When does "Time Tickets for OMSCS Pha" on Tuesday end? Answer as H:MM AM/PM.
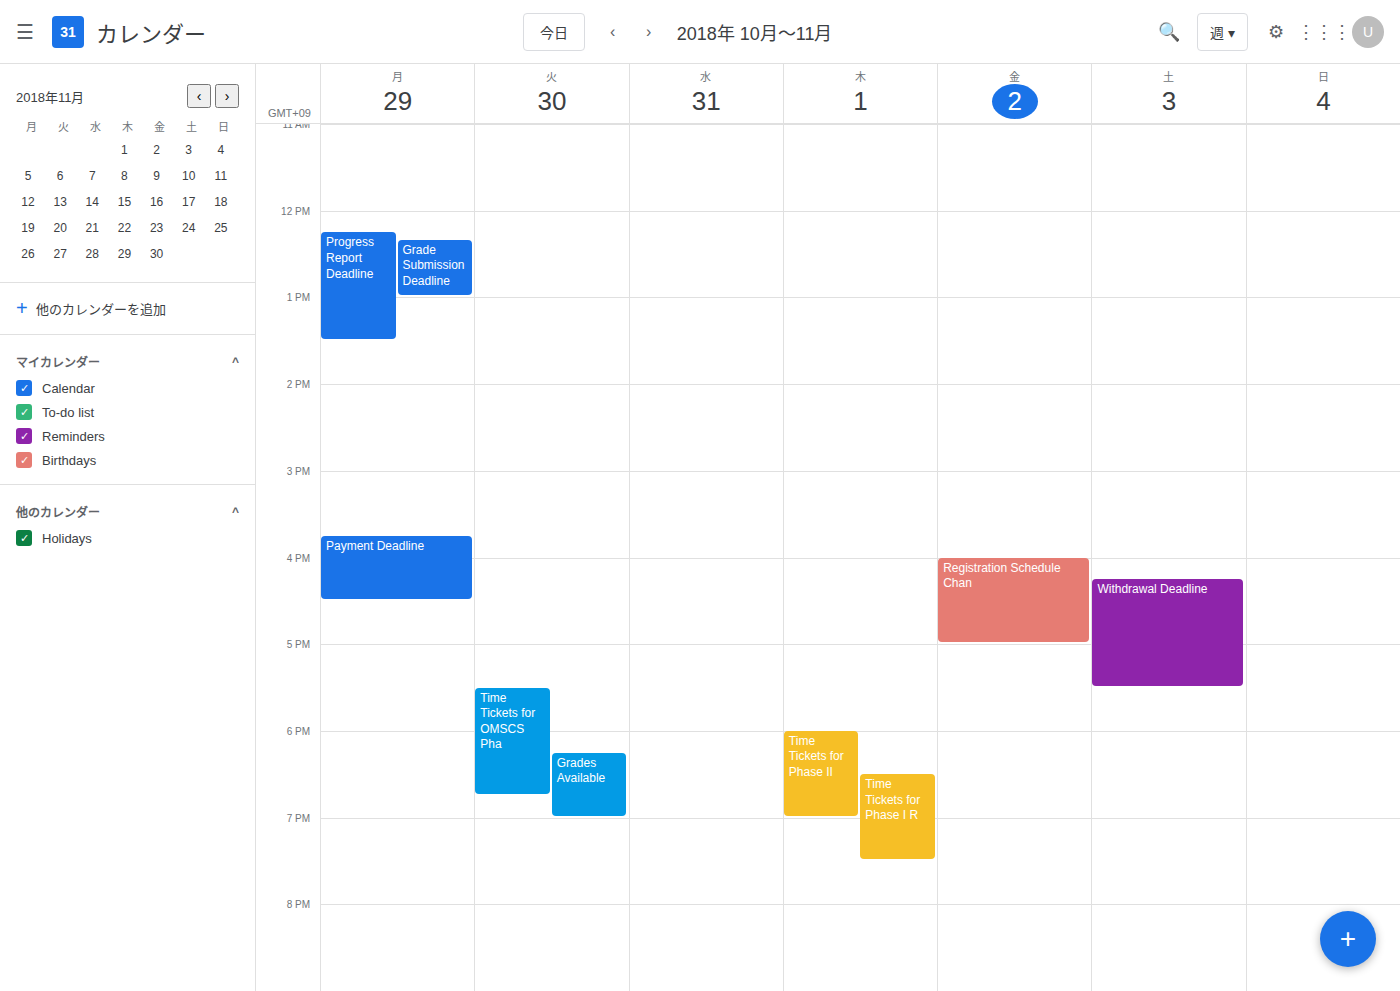
6:45 PM